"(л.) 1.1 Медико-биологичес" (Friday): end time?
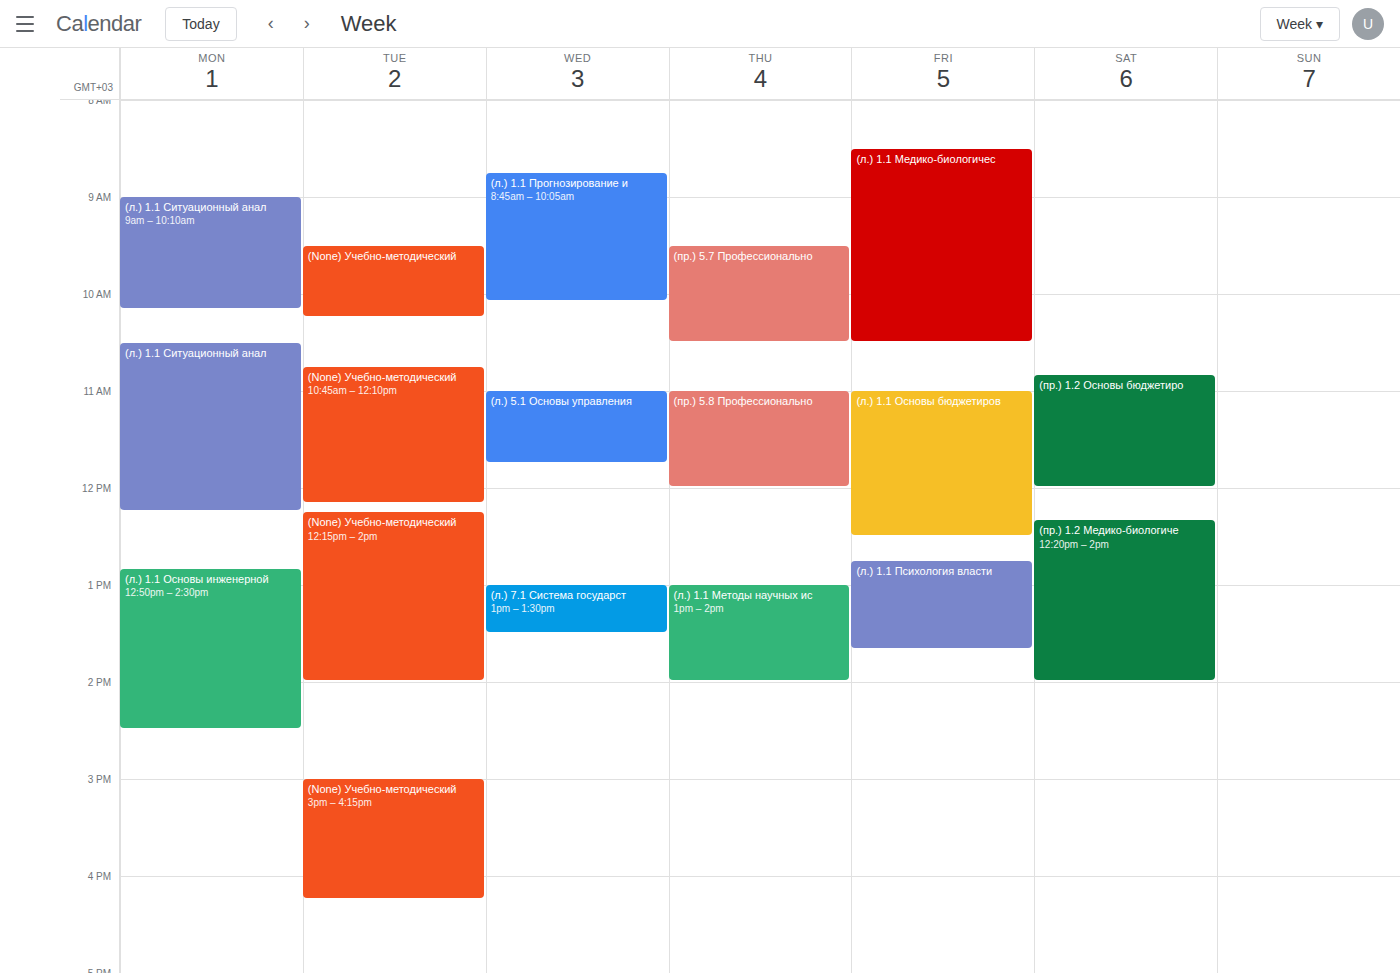
10:30 AM